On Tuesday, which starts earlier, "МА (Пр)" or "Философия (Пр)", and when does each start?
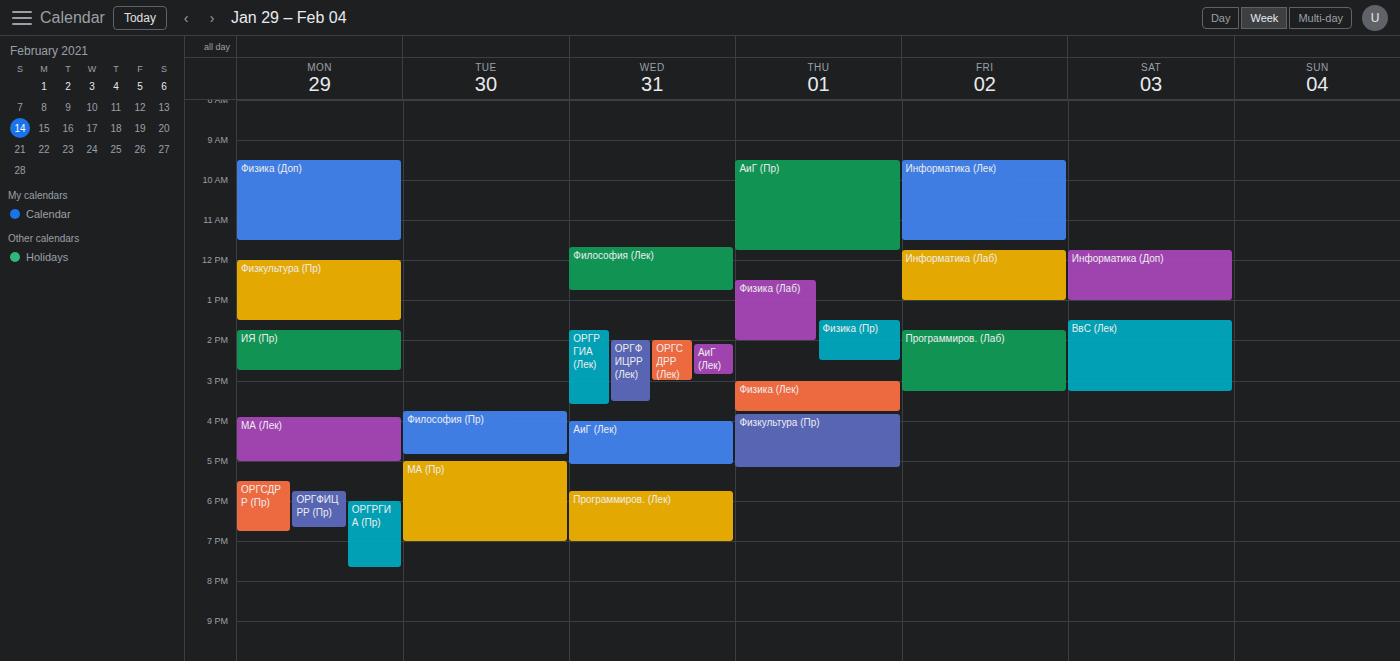
"Философия (Пр)" 15:45; "МА (Пр)" 17:00.